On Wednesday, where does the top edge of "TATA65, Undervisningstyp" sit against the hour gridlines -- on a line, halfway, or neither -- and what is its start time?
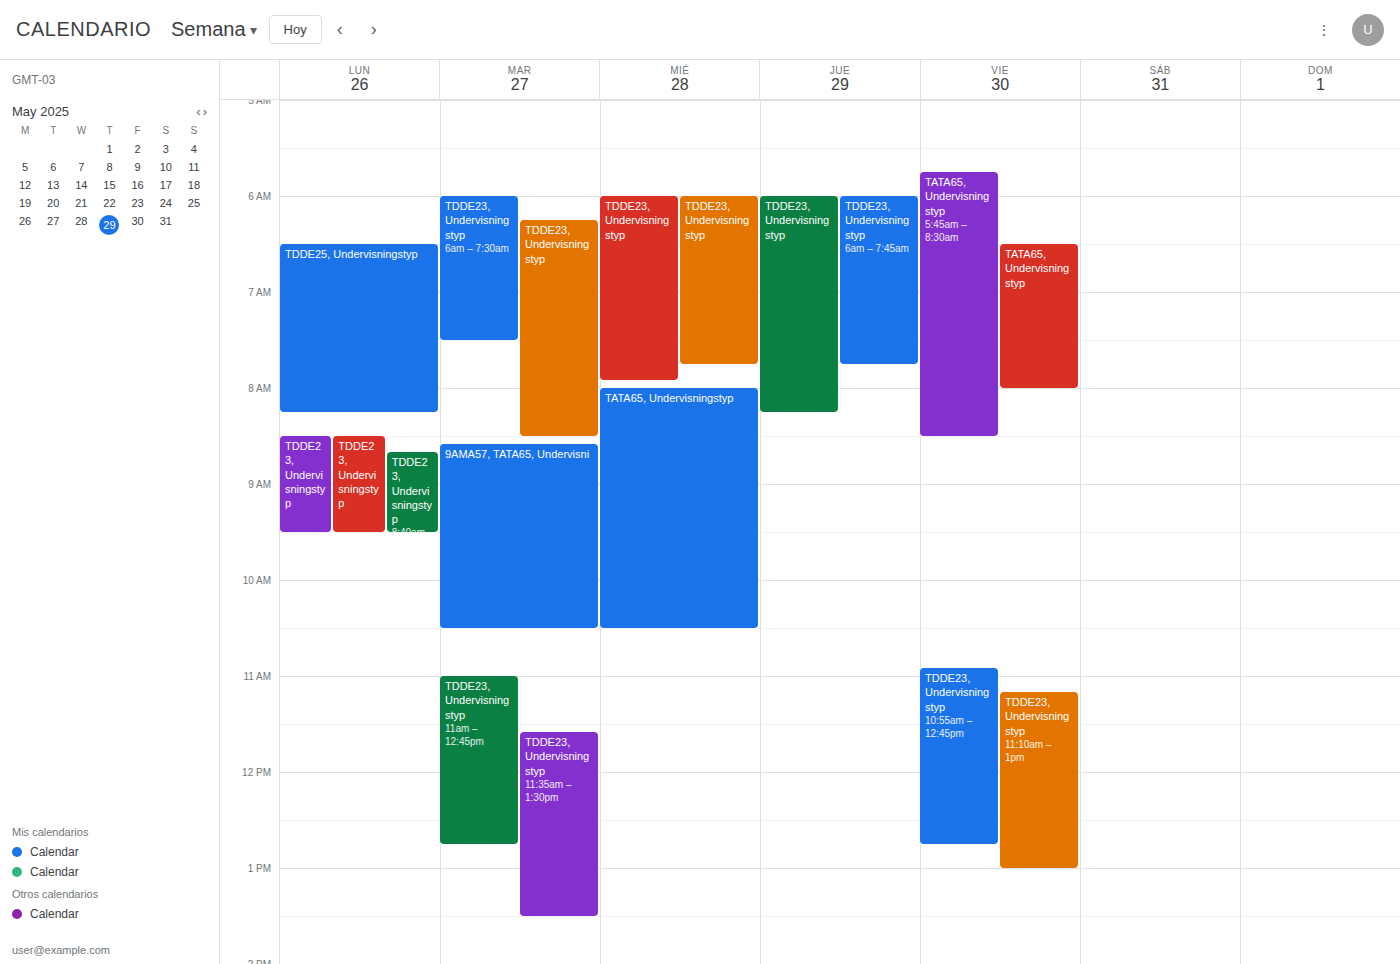
8:00 AM -- exactly on the 8 AM line.